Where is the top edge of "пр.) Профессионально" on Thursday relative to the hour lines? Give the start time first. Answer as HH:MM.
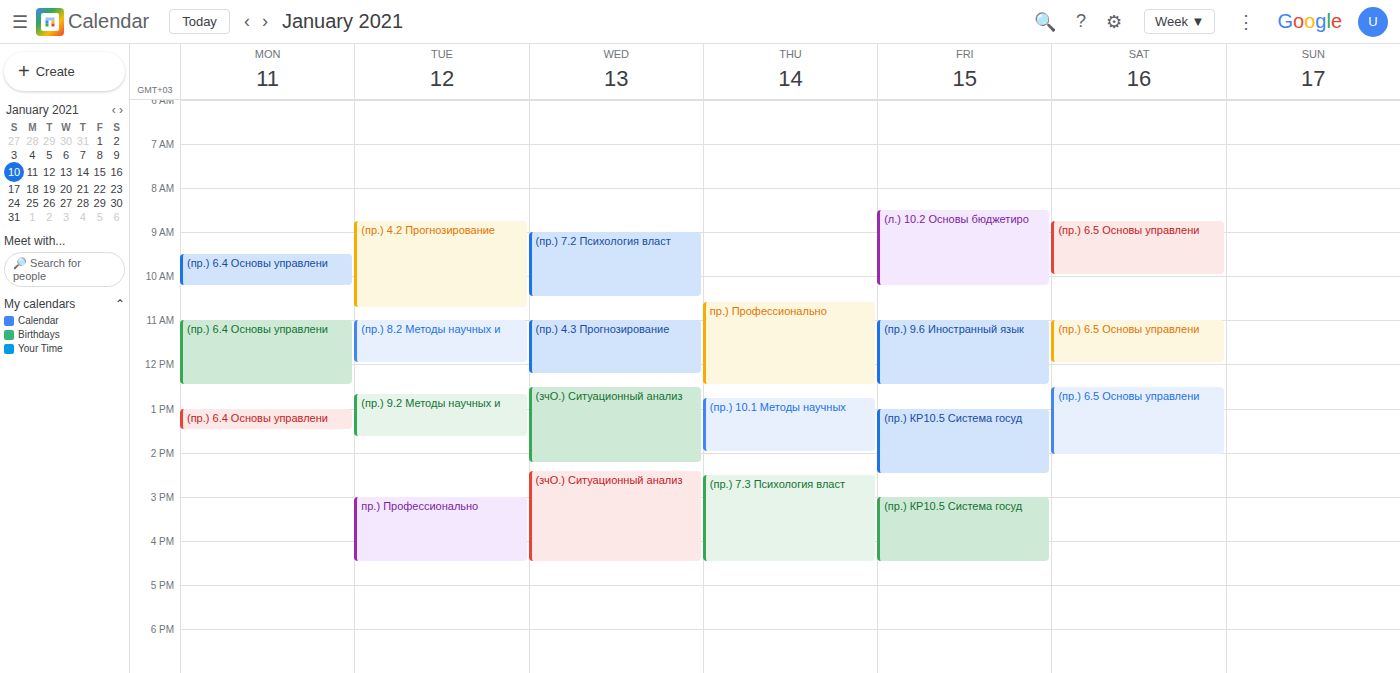
10:35 -- neither: 35 minutes below the 10:00 line and 25 minutes above the 11:00 line.